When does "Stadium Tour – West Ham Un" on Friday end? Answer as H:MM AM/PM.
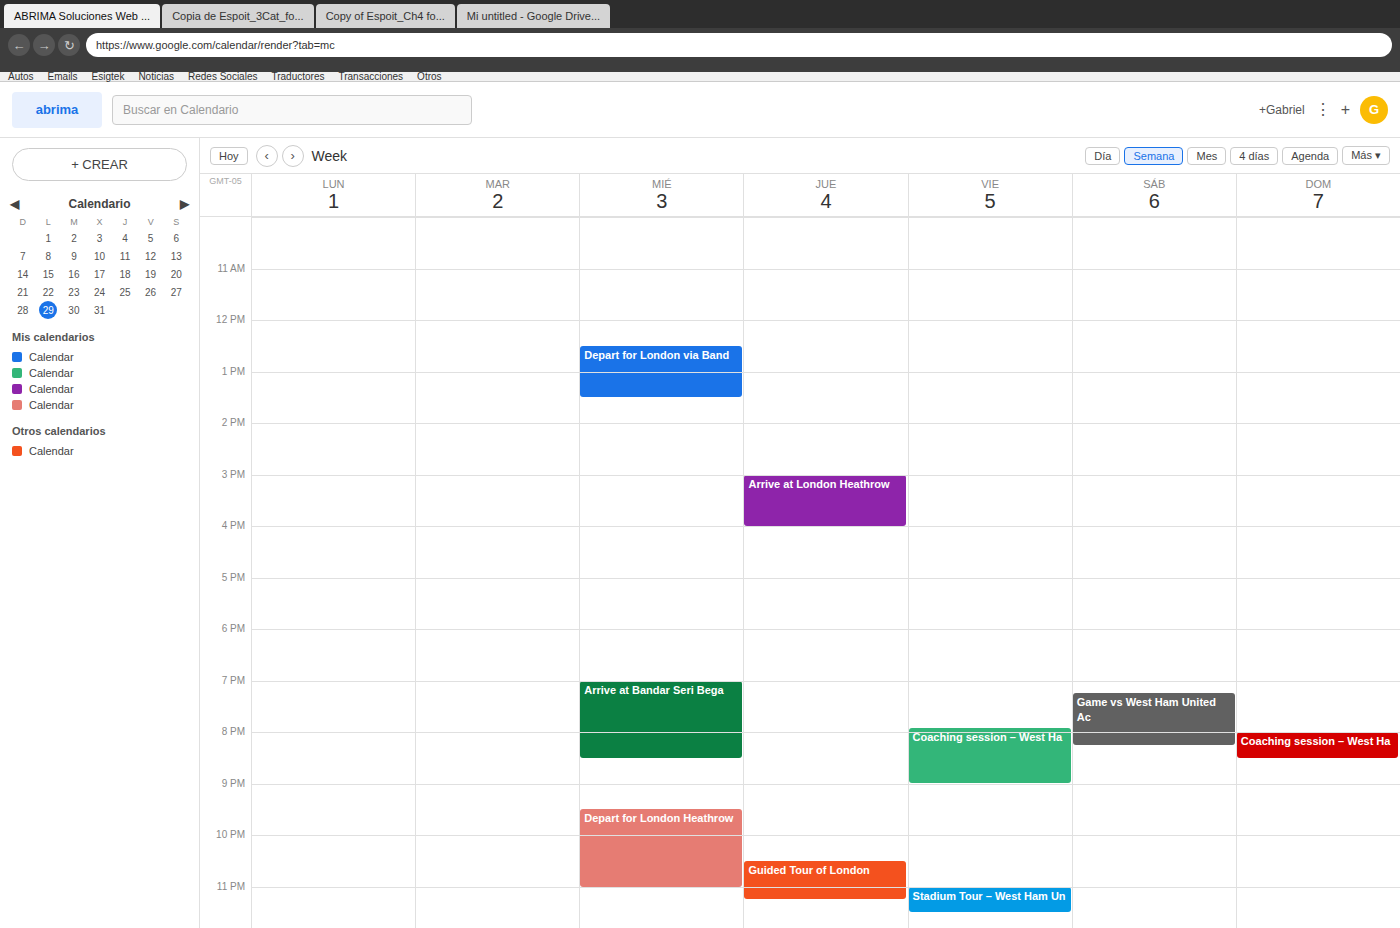
11:30 PM